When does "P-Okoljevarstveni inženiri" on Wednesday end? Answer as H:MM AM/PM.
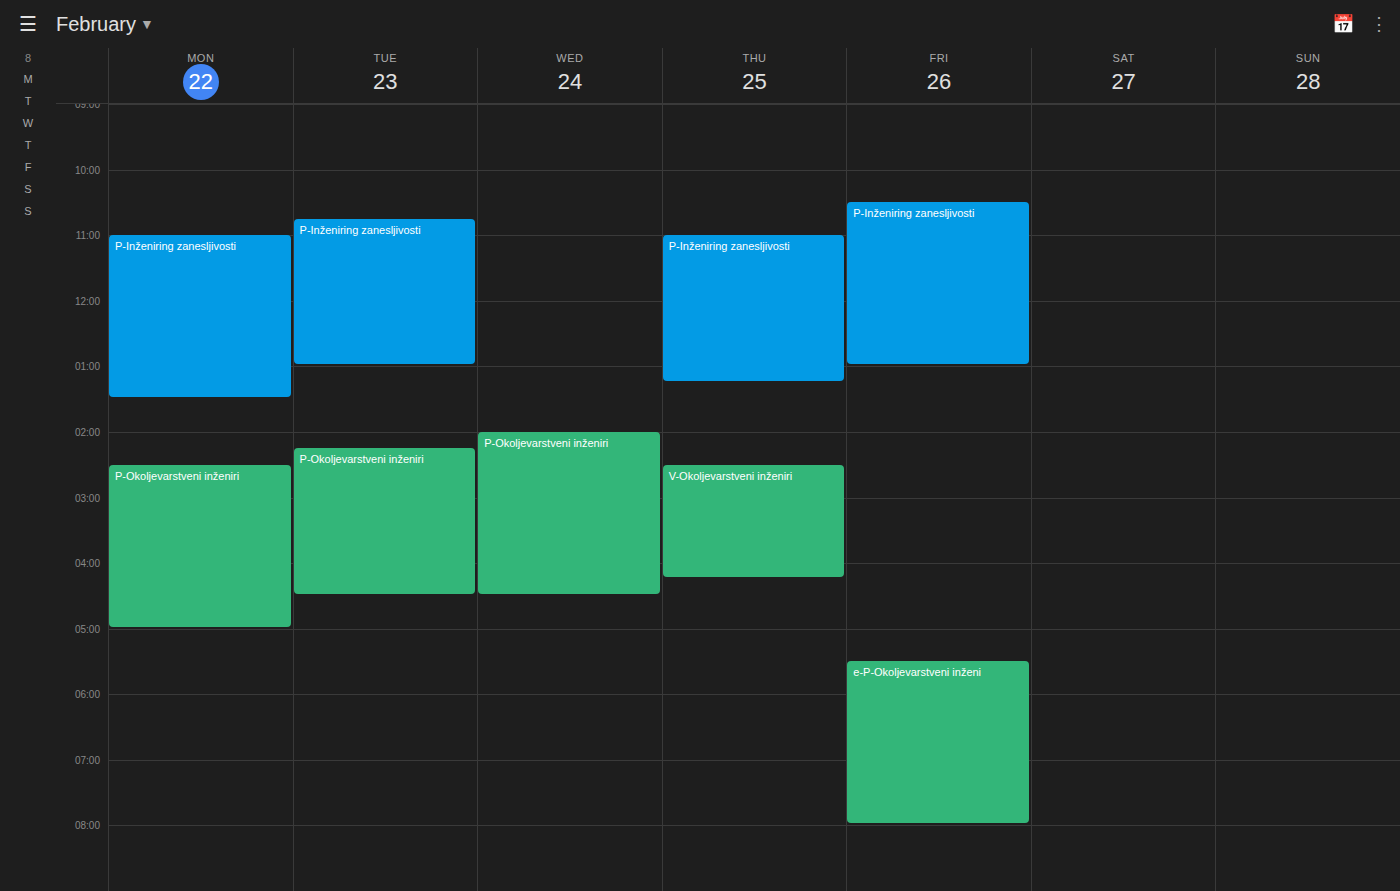
4:30 PM